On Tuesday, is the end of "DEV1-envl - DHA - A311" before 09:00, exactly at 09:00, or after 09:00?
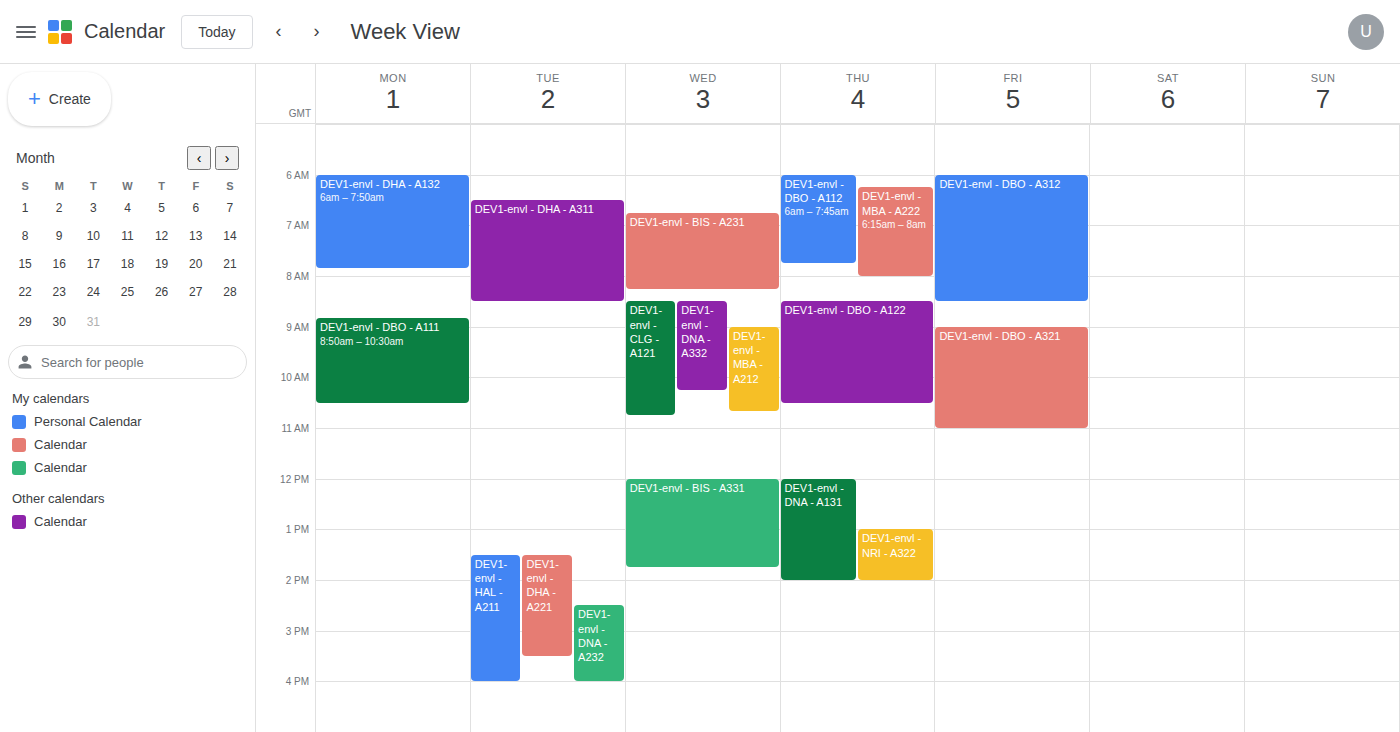
08:30 -- before 09:00, 30 minutes above the 09:00 line.